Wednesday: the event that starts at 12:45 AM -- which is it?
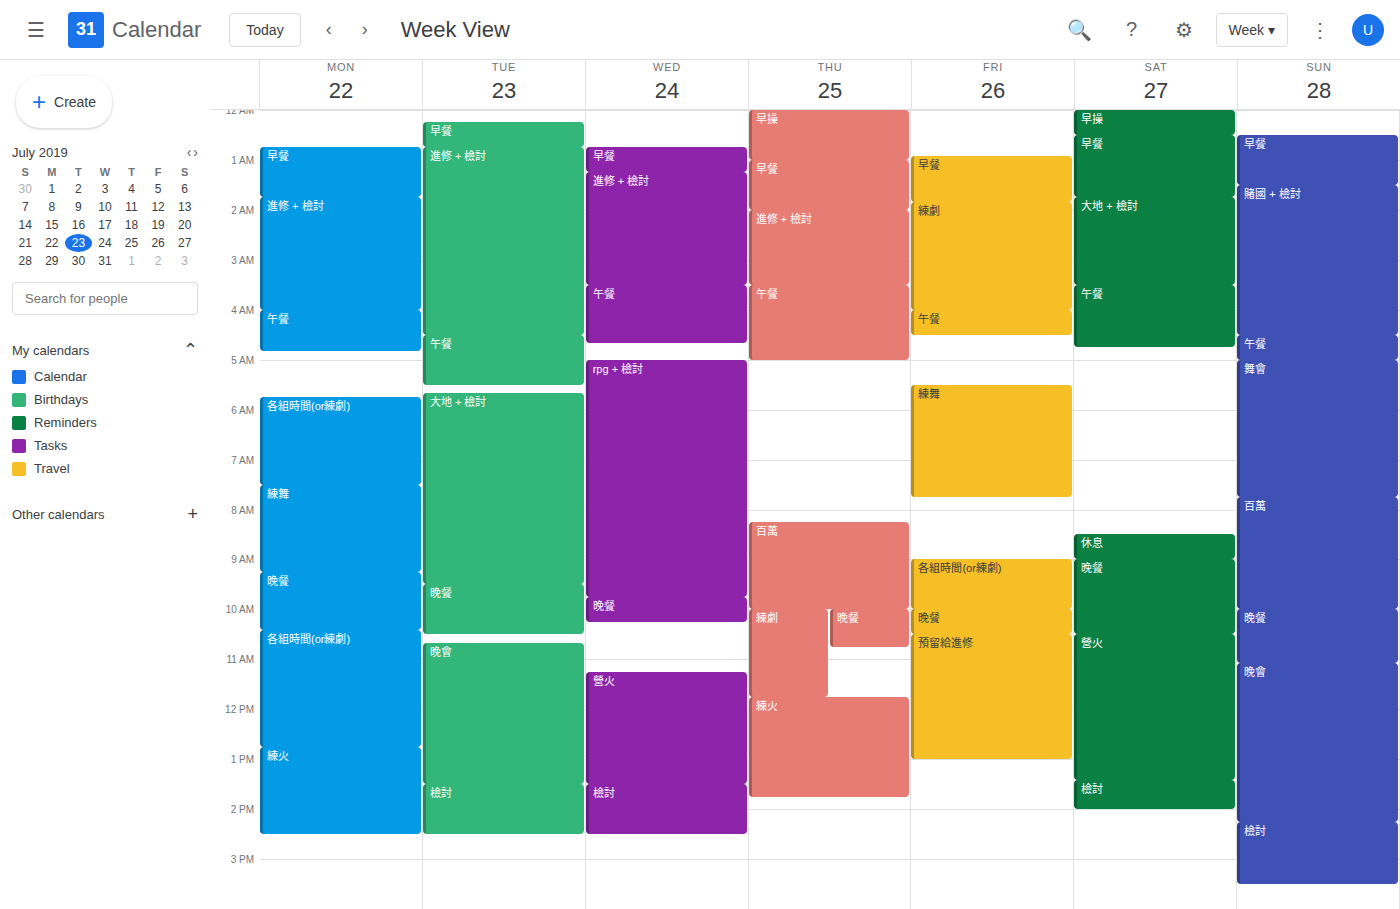
"早餐"